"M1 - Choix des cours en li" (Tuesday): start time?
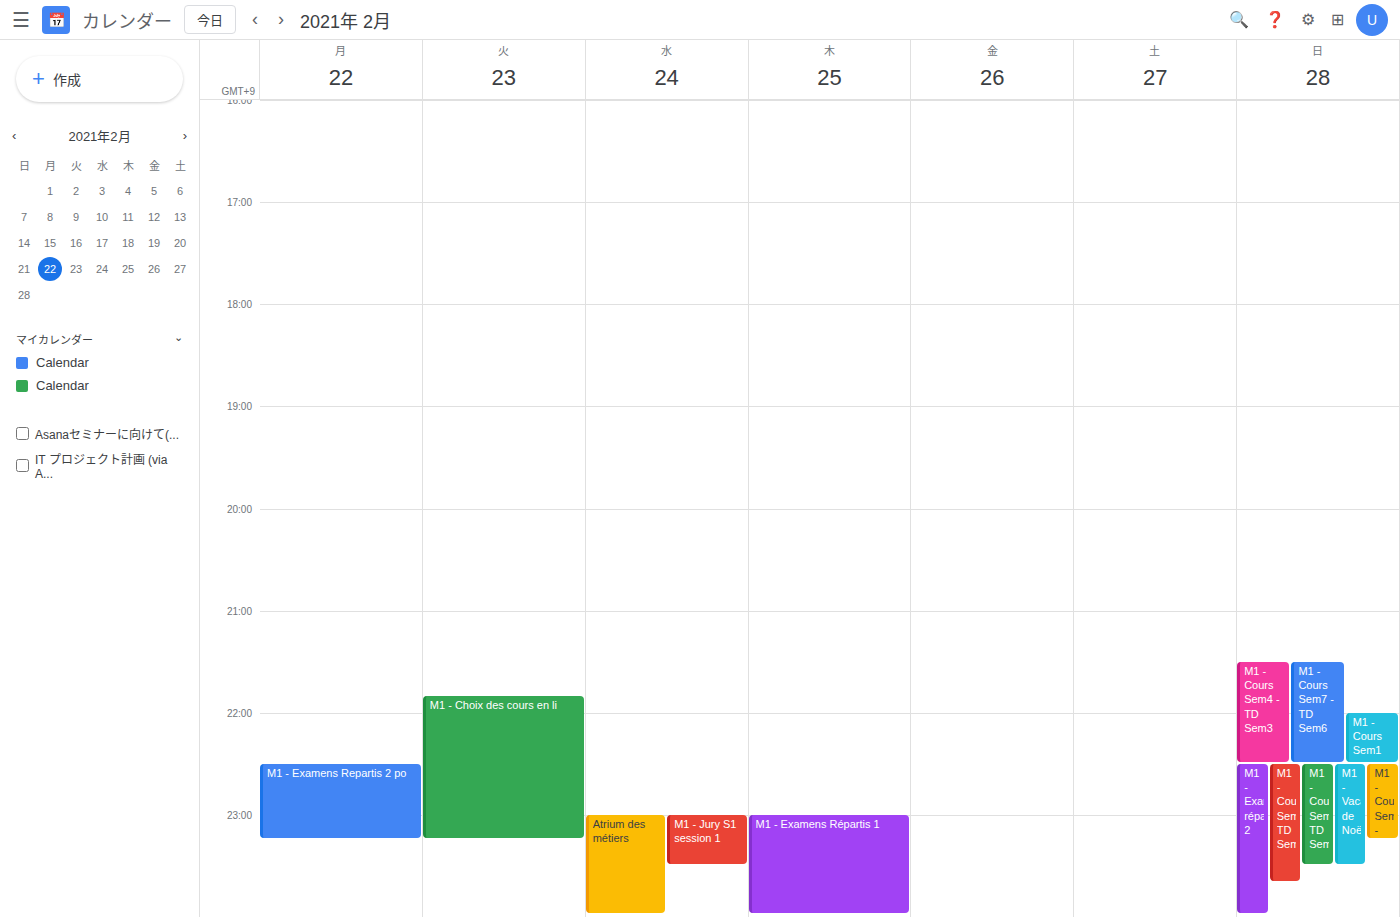
9:50 PM